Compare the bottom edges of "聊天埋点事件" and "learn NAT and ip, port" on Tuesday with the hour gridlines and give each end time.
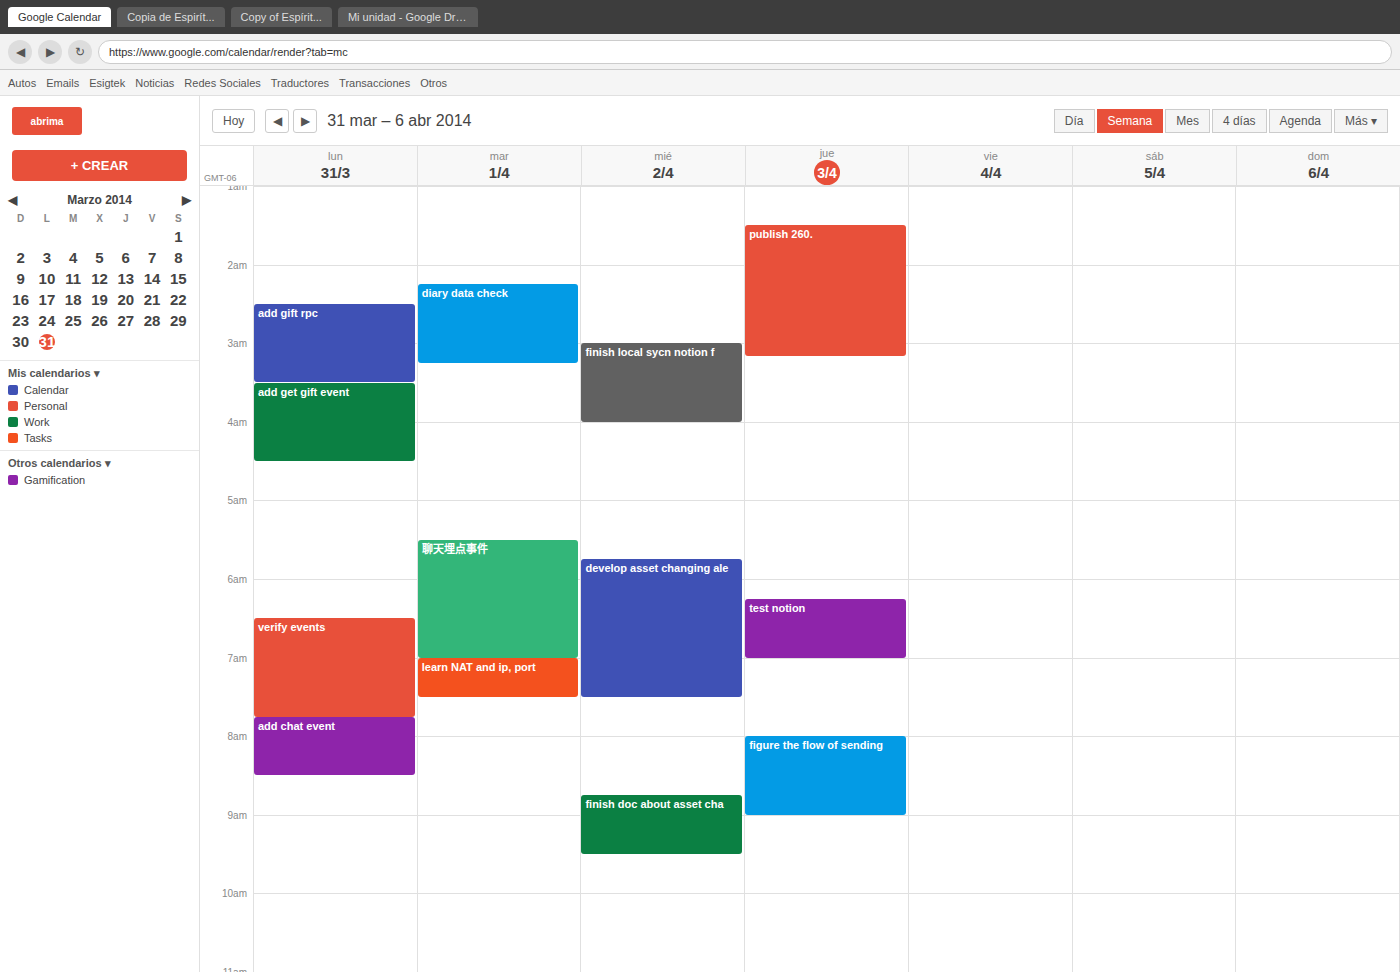
"聊天埋点事件": 7:00 AM, exactly on the 7 AM line. "learn NAT and ip, port": 7:30 AM, halfway between the 7 AM and 8 AM lines.